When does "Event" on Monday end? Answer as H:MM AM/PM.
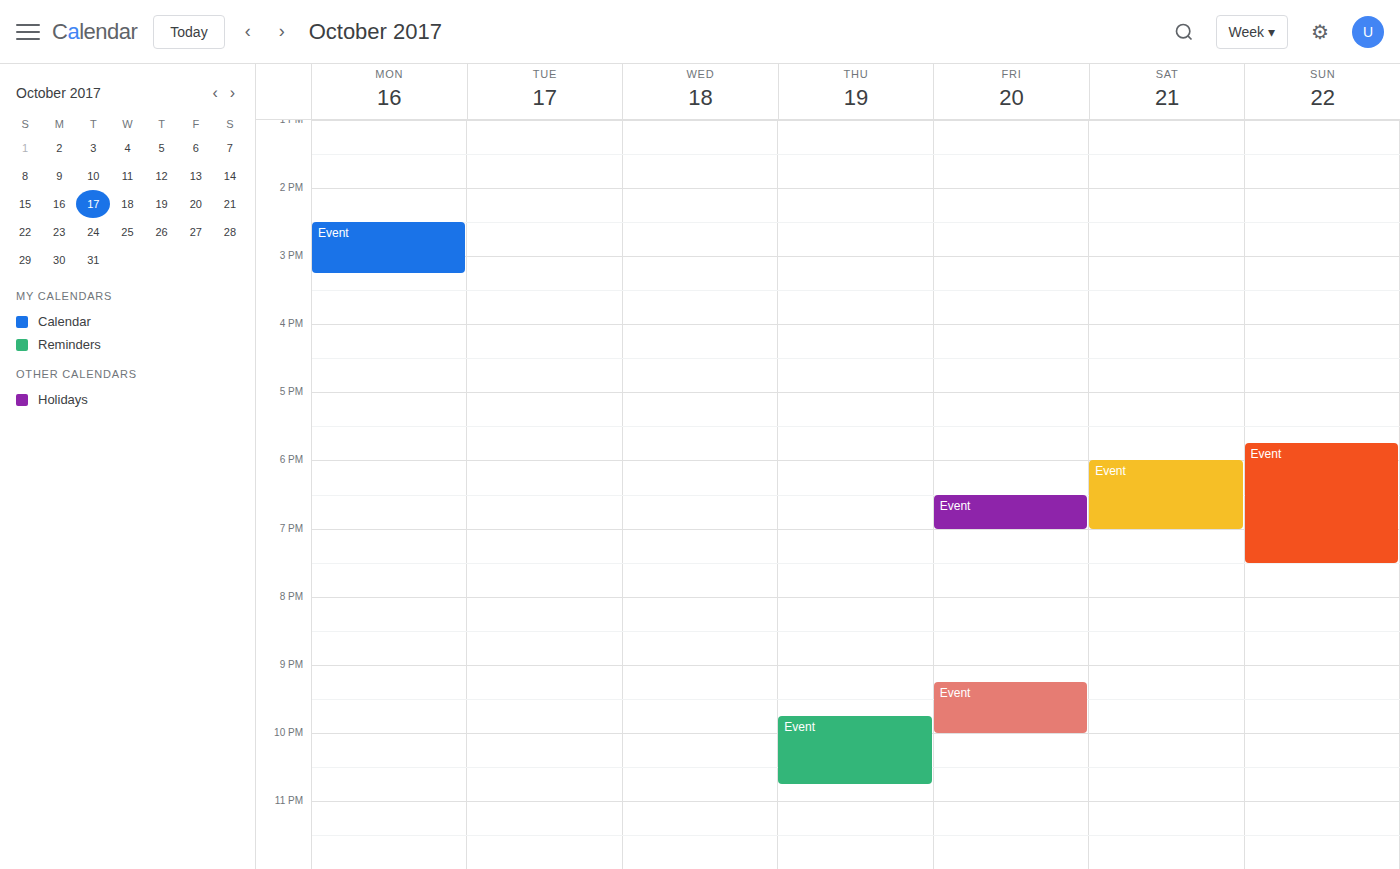
3:15 PM